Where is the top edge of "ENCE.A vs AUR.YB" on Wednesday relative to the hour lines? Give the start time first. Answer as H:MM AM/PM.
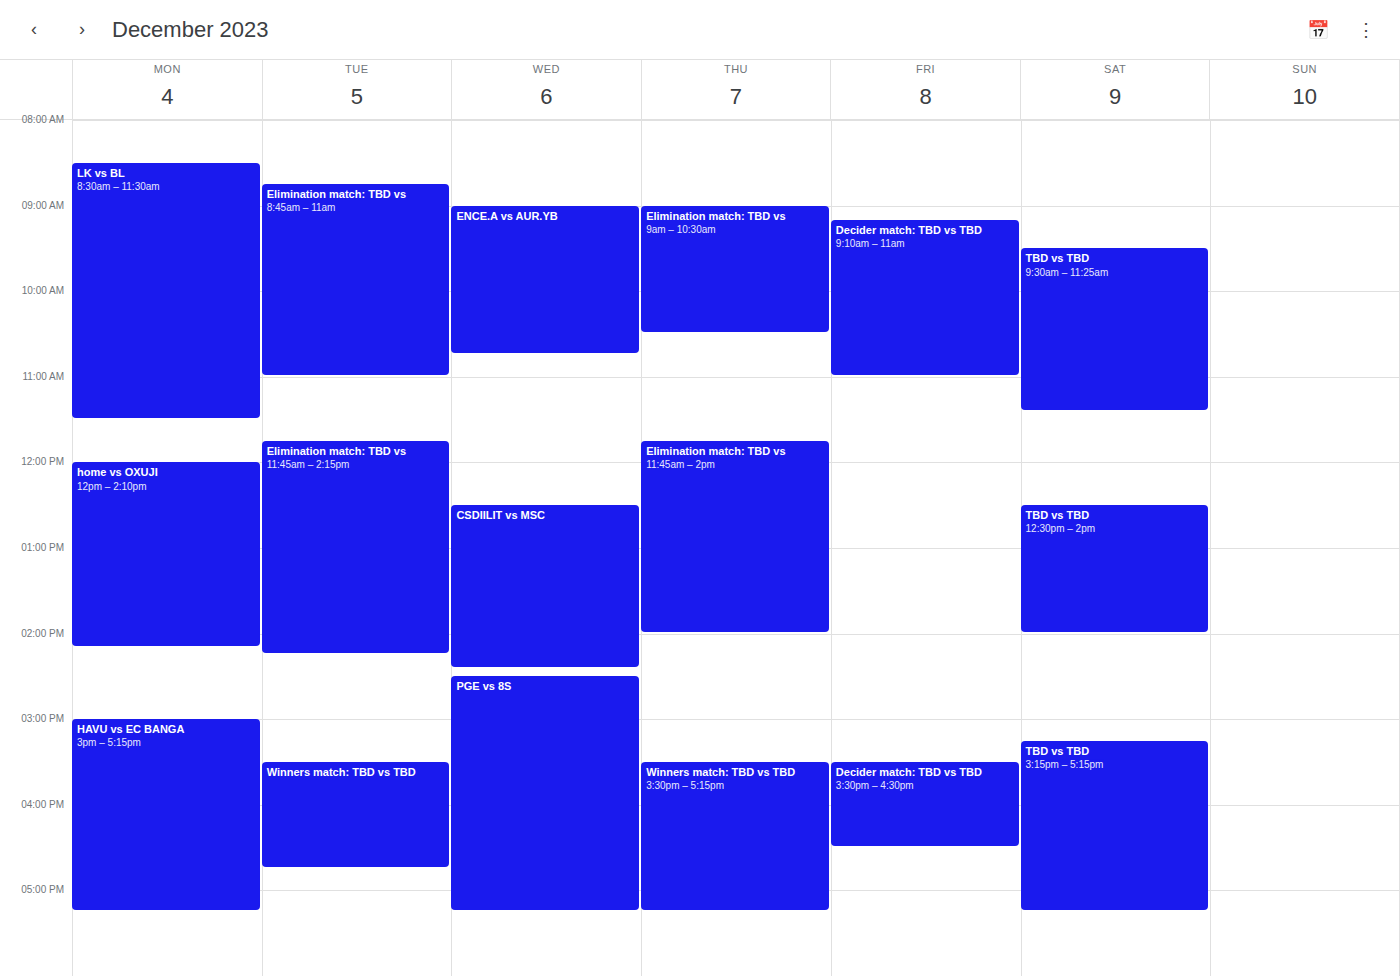
9:00 AM -- exactly on the 9 AM line.